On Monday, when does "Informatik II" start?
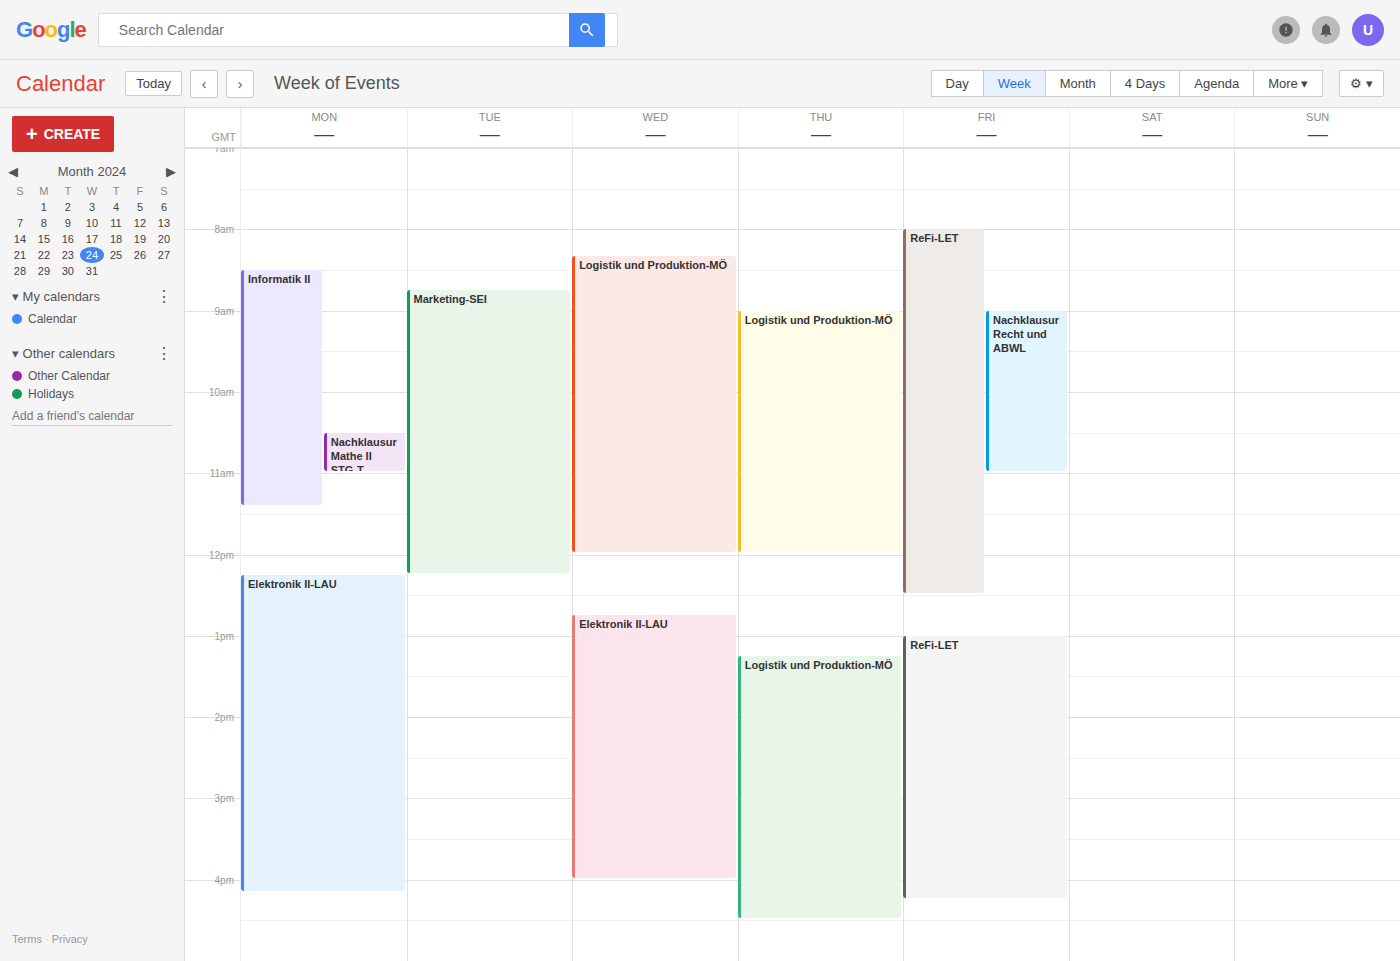
8:30 AM